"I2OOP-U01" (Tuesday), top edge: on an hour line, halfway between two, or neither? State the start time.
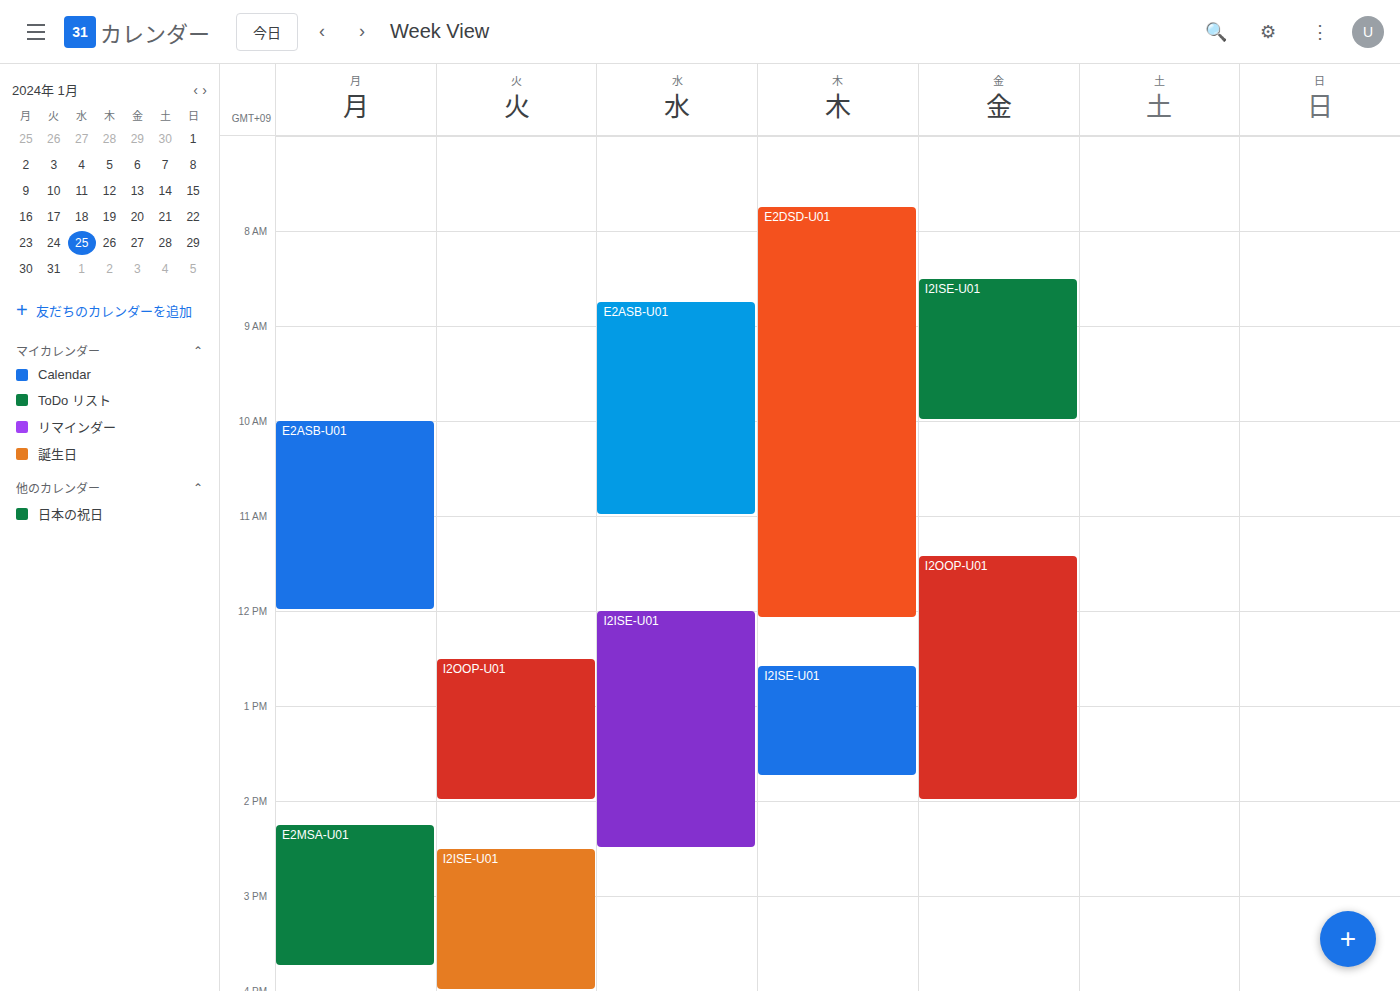
12:30 PM -- halfway between the 12 PM and 1 PM lines.